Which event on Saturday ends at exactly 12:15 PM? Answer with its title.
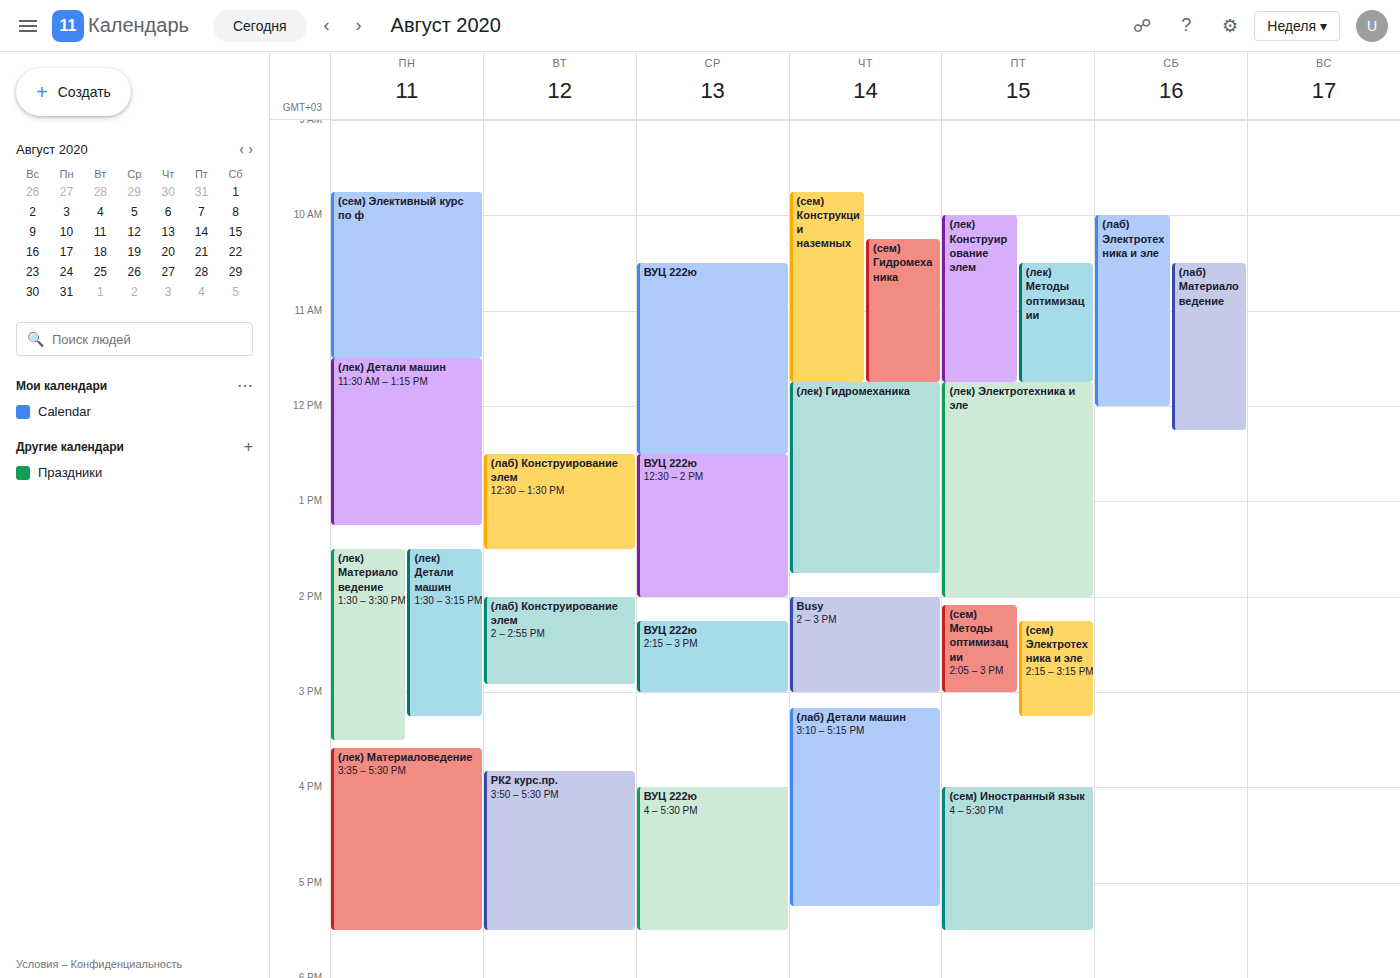
"(лаб) Материаловедение"